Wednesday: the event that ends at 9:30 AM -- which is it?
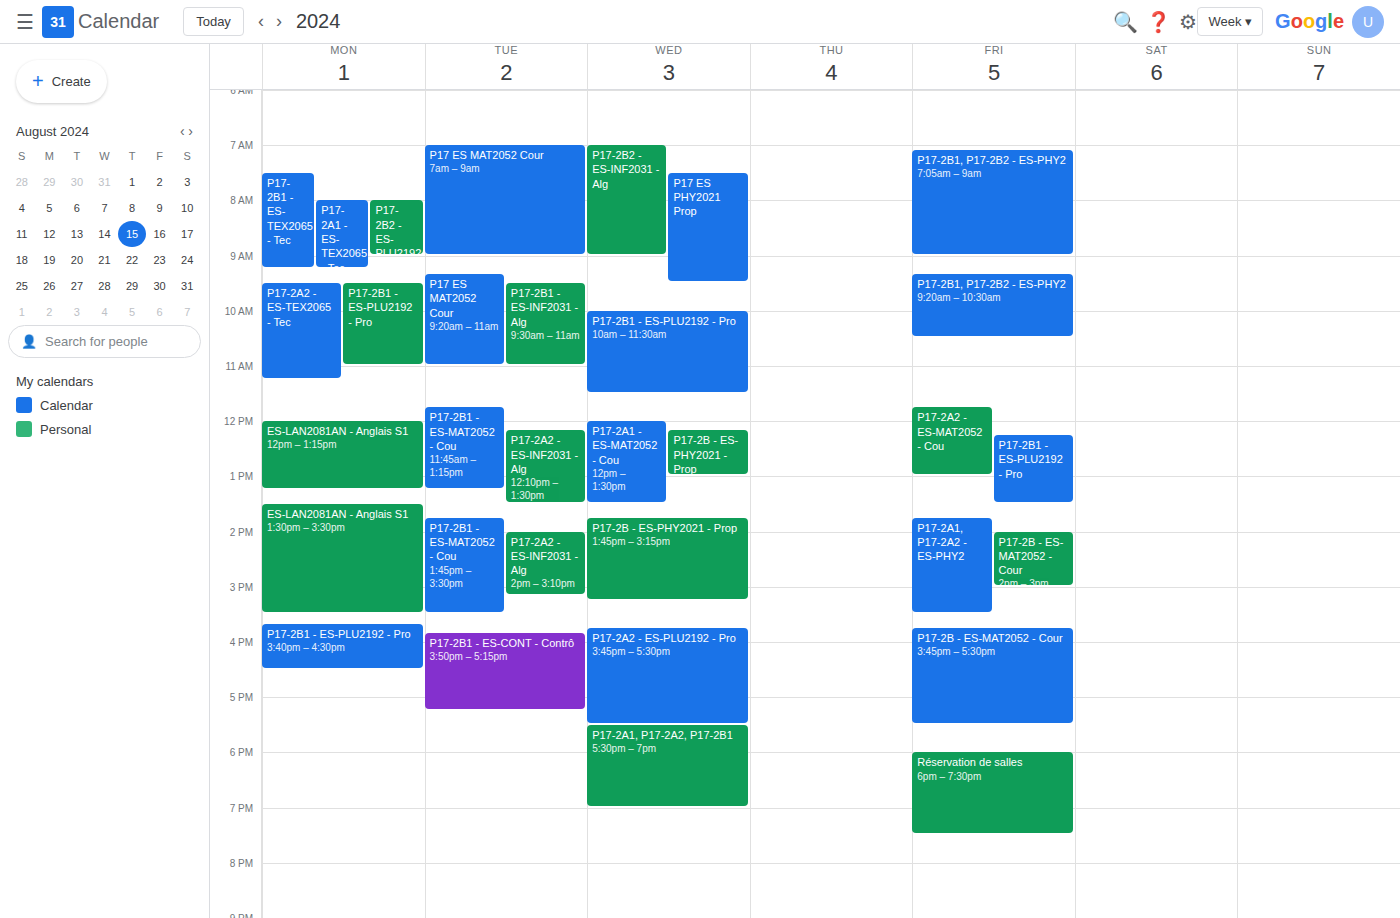
"P17 ES PHY2021 Prop"